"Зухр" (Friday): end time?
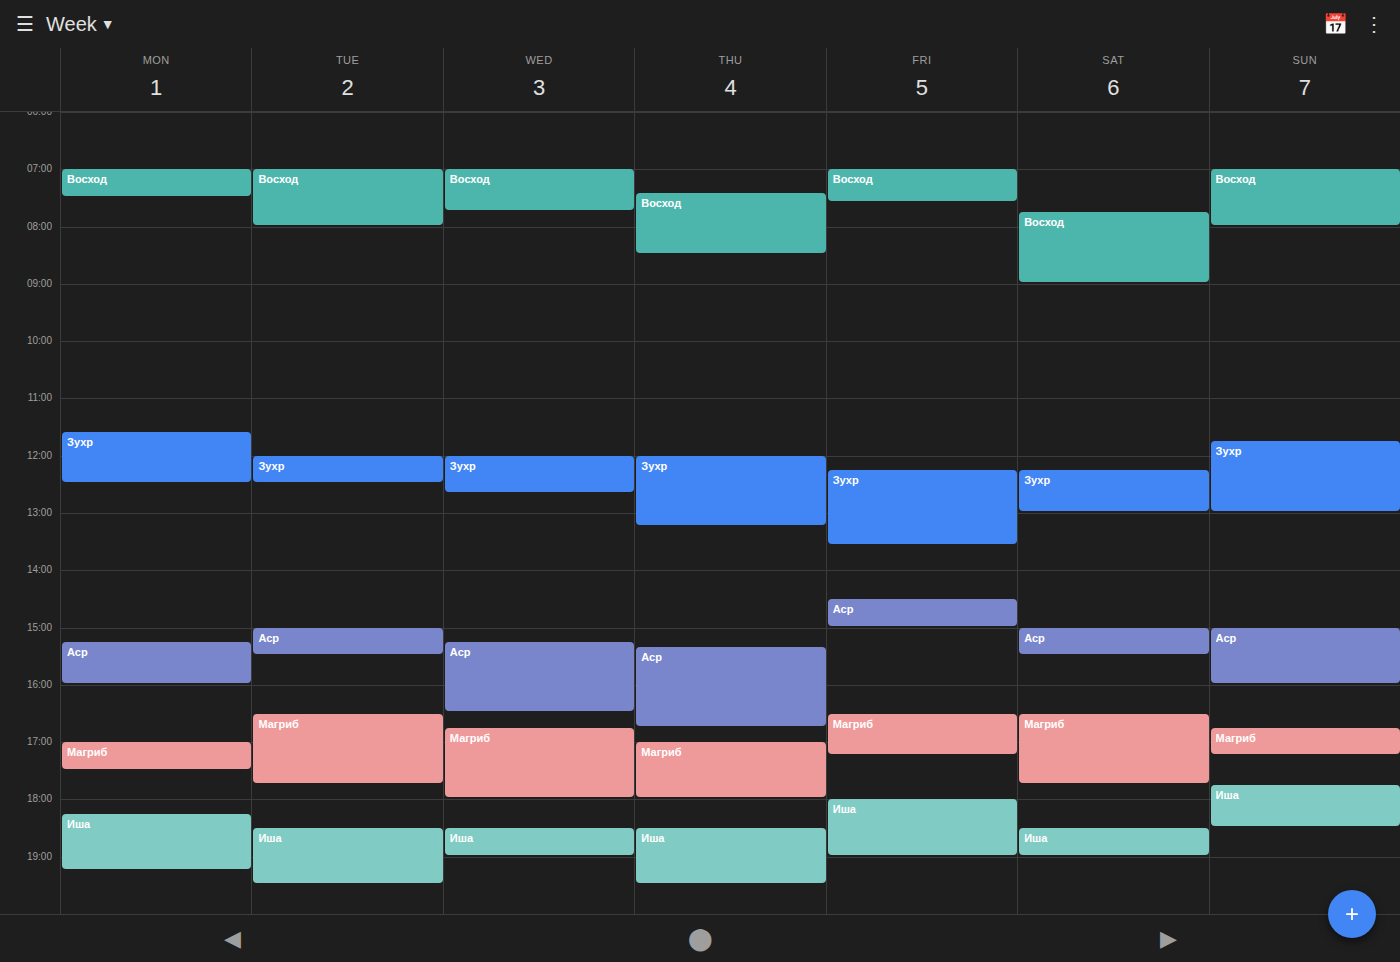
1:35 PM